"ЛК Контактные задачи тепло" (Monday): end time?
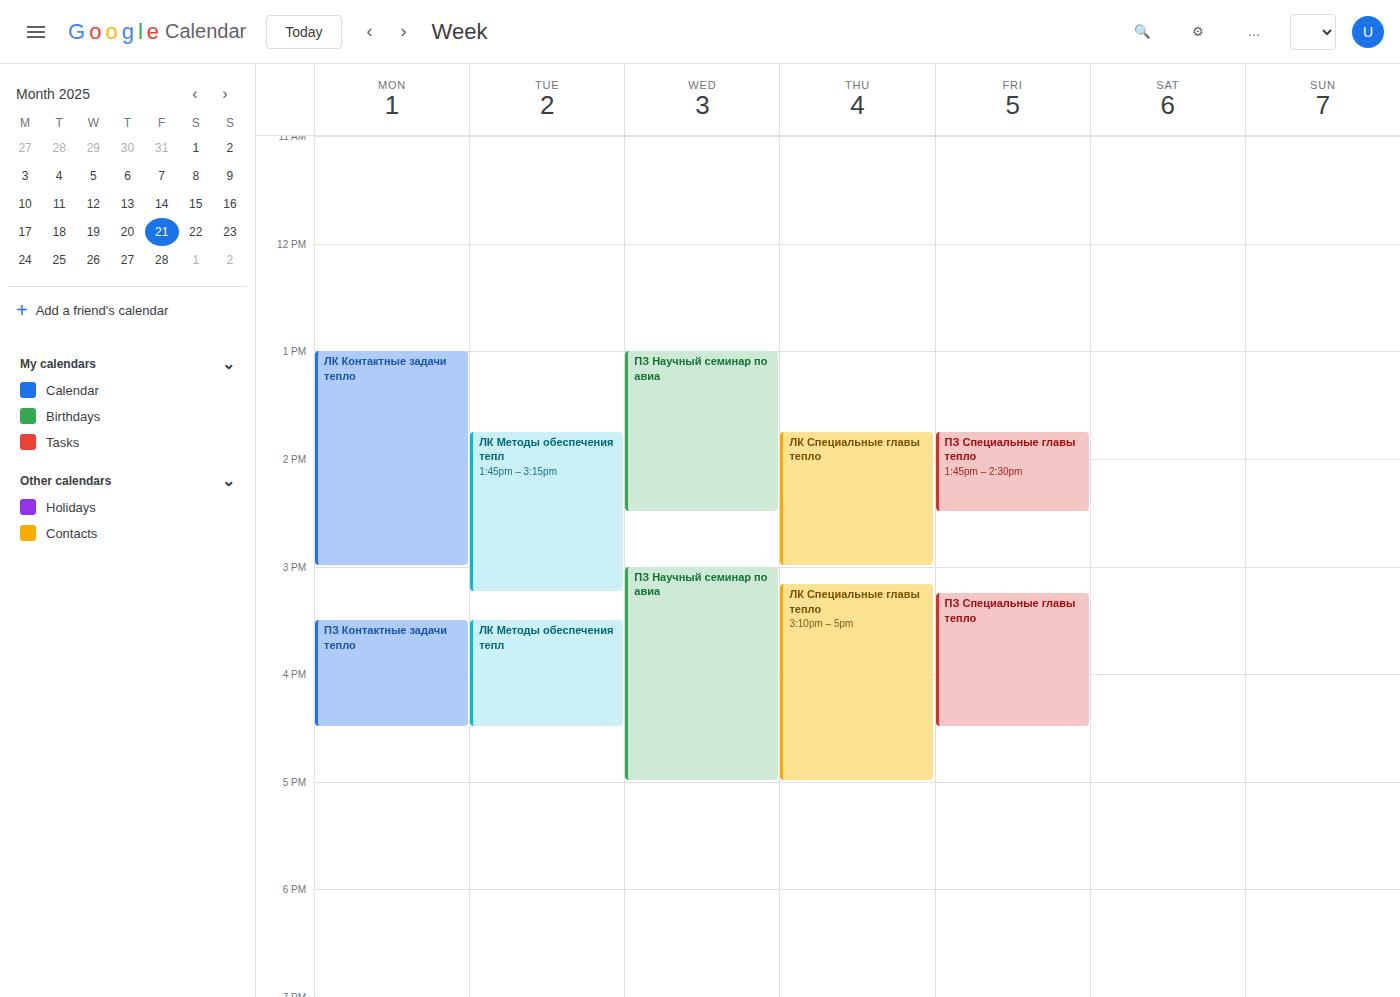
3:00 PM